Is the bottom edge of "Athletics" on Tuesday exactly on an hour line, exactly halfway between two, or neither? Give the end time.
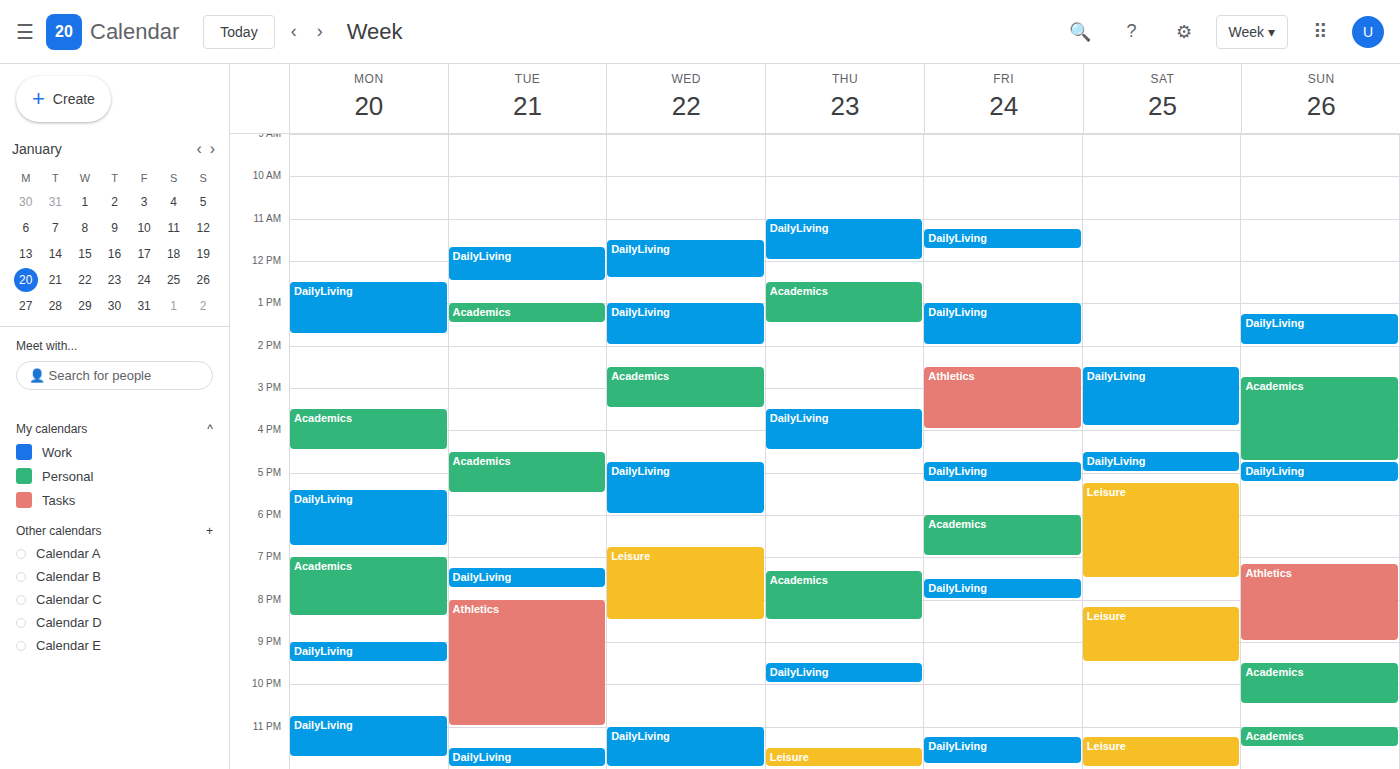
11:00 PM -- exactly on the 11 PM line.